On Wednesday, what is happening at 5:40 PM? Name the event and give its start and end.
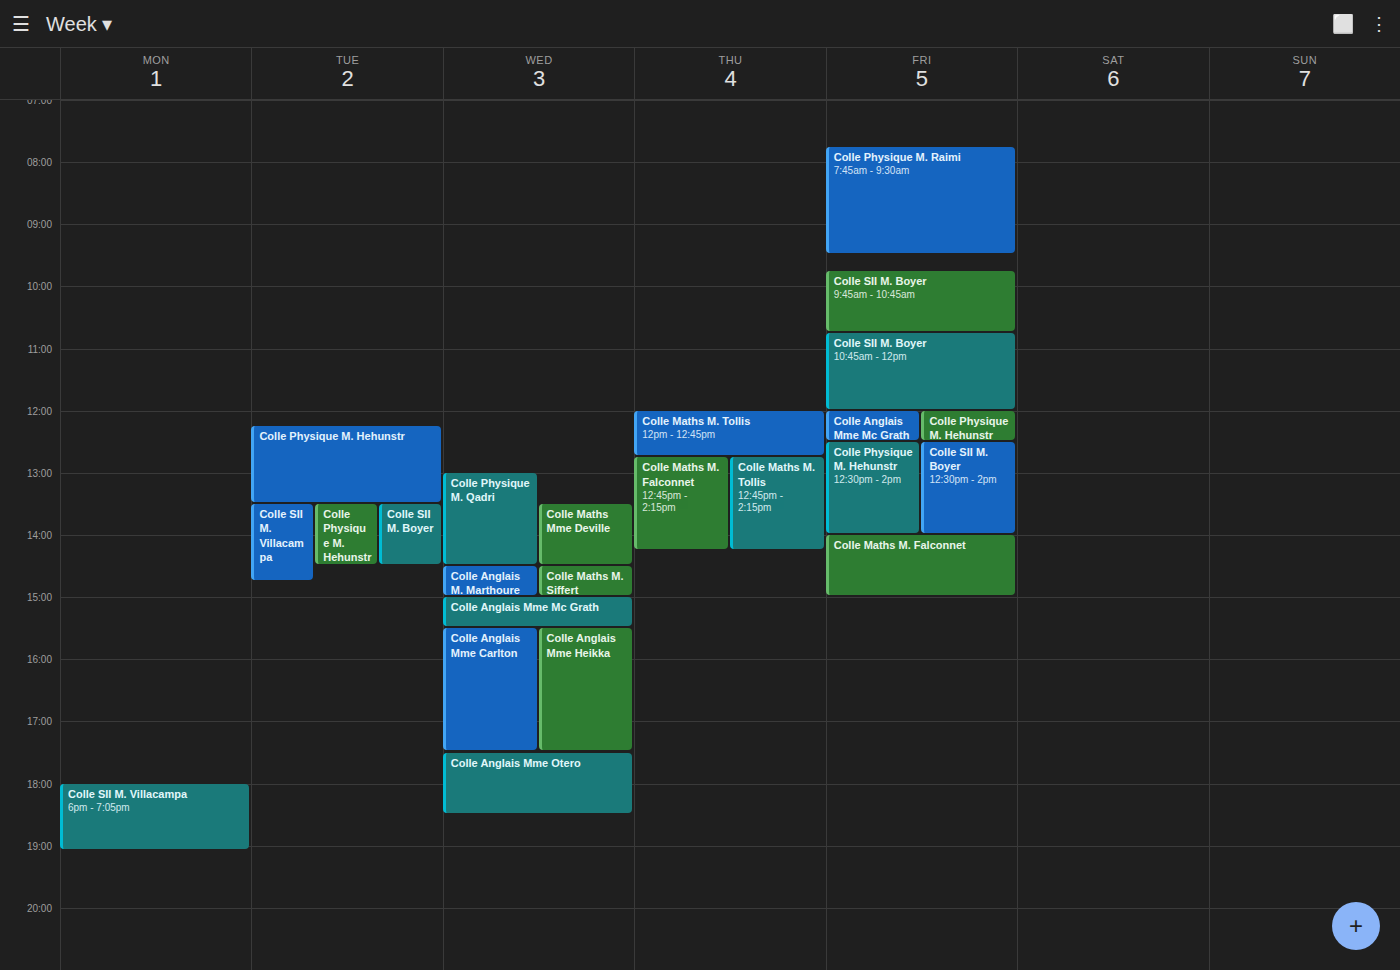
"Colle Anglais Mme Otero", 5:30 PM to 6:30 PM